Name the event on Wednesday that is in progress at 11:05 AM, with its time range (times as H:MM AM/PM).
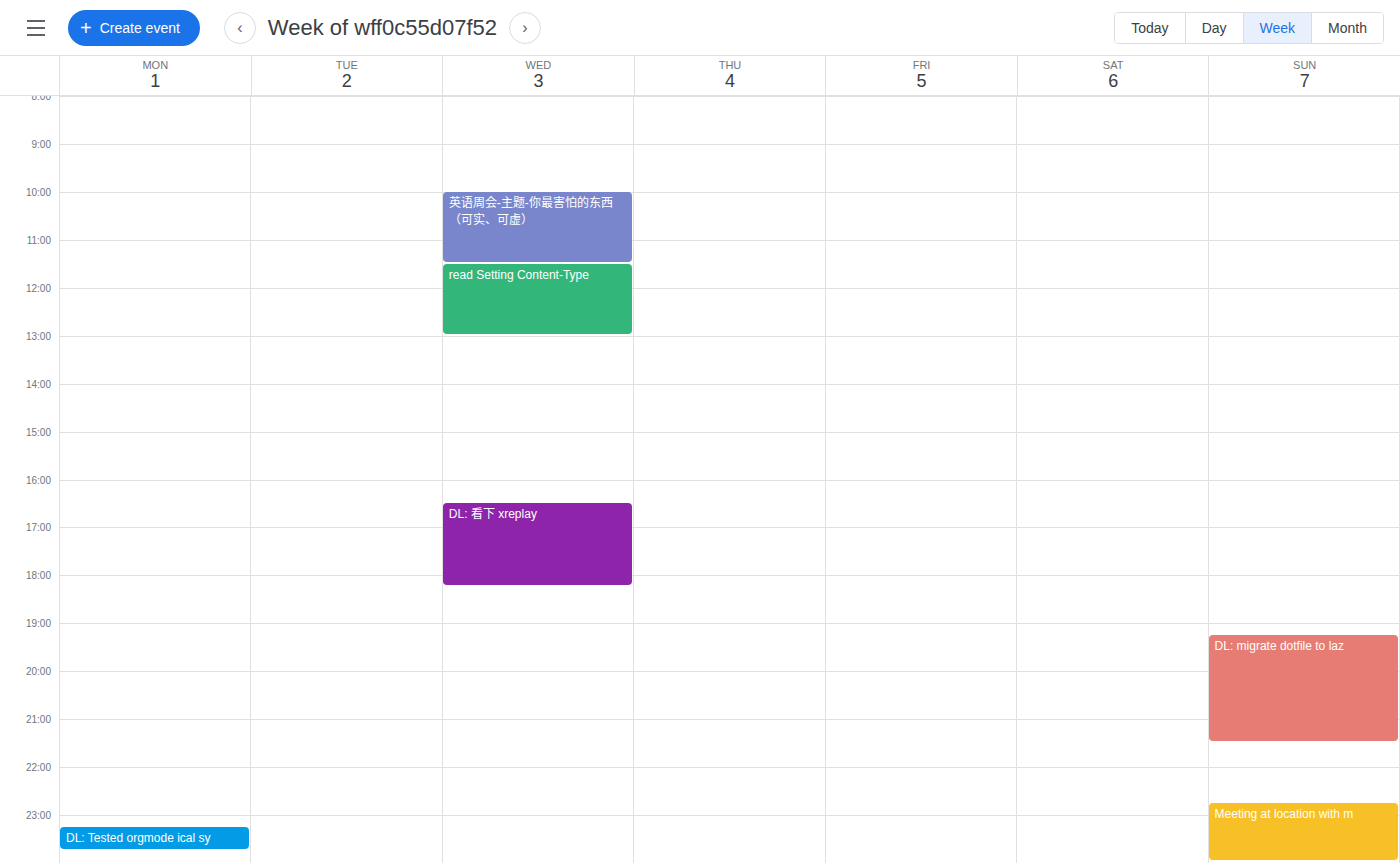
"英语周会-主题-你最害怕的东西（可实、可虚）", 10:00 AM to 11:30 AM